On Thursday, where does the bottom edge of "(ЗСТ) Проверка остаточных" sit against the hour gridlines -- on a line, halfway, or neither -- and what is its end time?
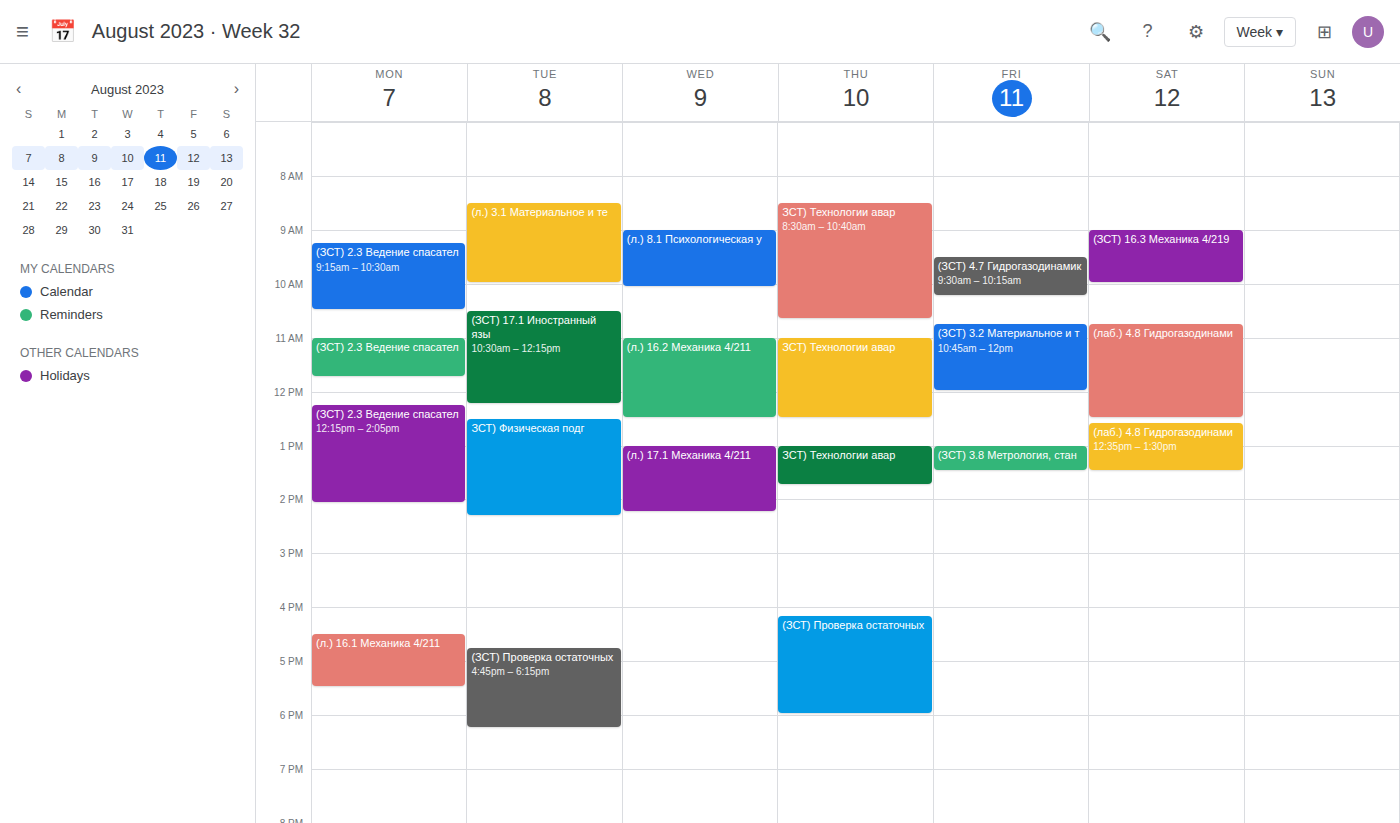
6:00 PM -- exactly on the 6 PM line.